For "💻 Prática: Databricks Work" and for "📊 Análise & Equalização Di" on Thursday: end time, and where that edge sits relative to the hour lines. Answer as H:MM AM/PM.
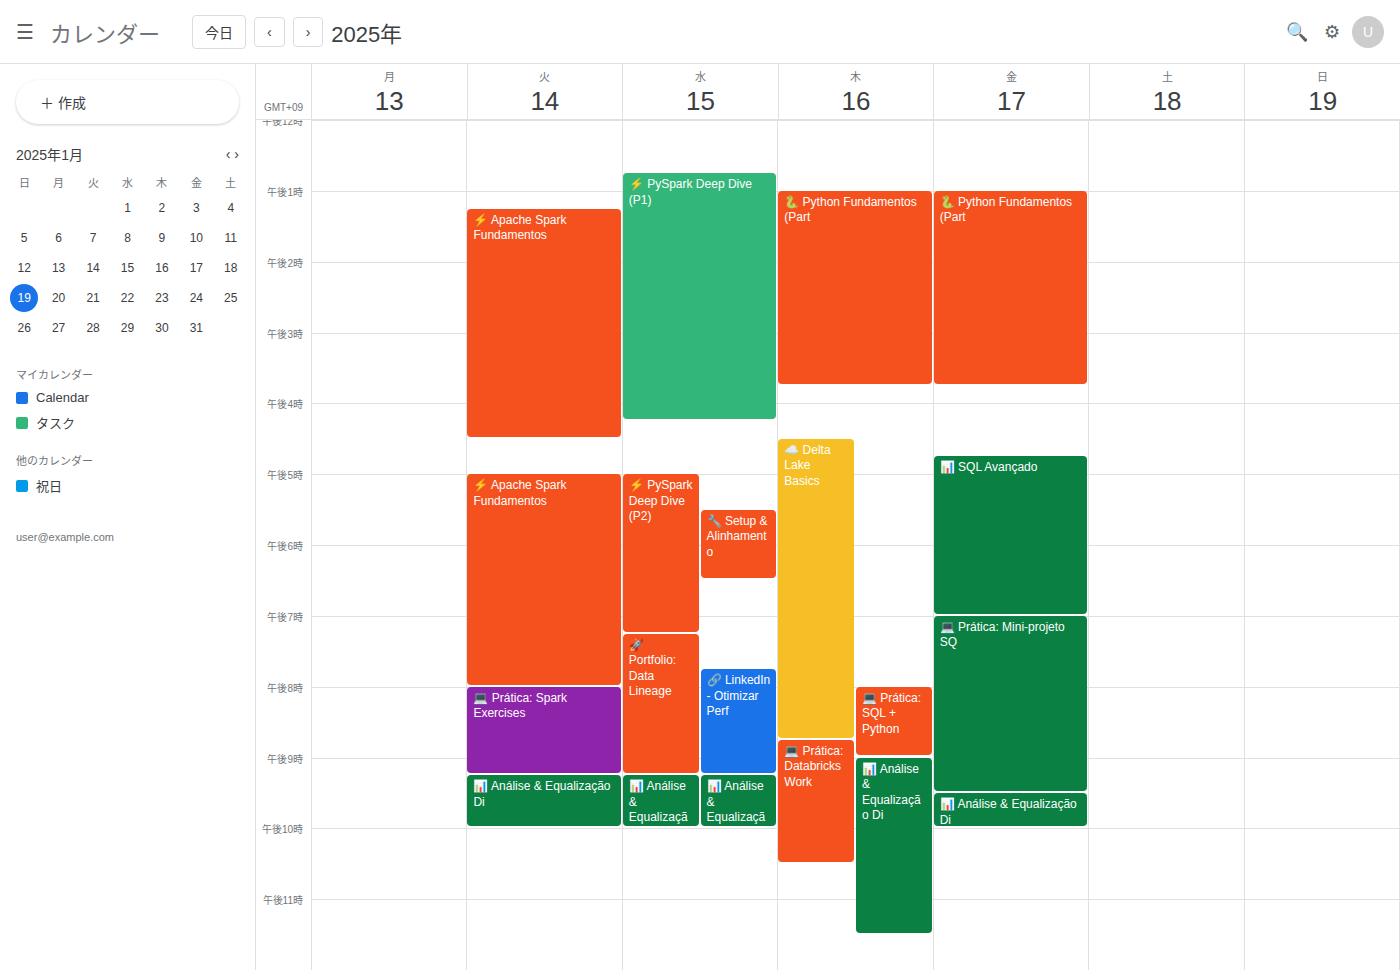
"💻 Prática: Databricks Work": 10:30 PM, halfway between the 10 PM and 11 PM lines. "📊 Análise & Equalização Di": 11:30 PM, halfway between the 11 PM and 12 AM lines.